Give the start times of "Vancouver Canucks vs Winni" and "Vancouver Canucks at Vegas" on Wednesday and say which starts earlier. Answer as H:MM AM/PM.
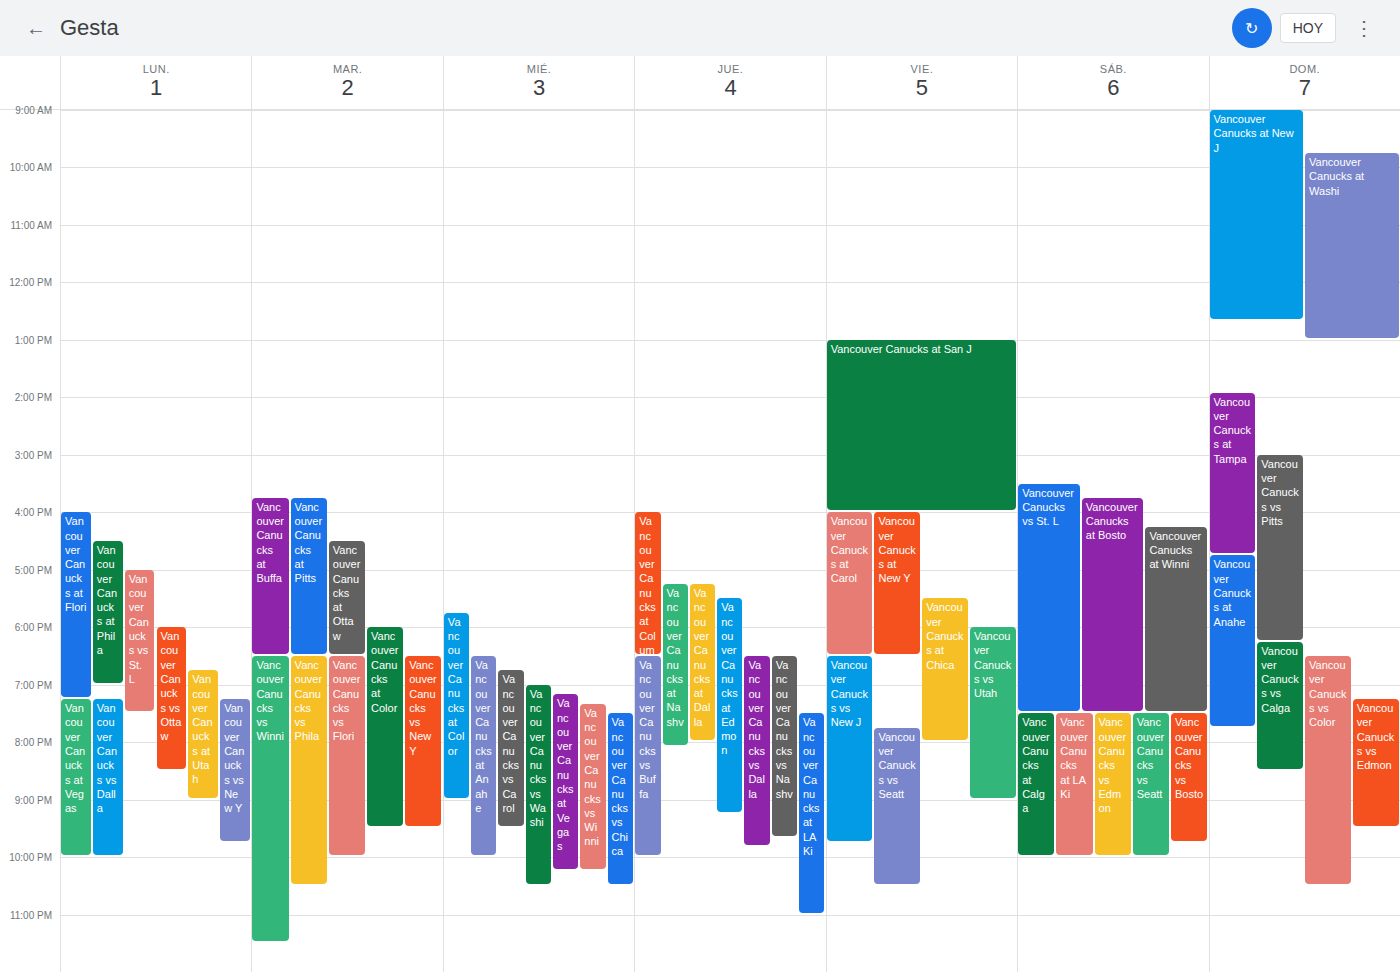
"Vancouver Canucks at Vegas" 7:10 PM; "Vancouver Canucks vs Winni" 7:20 PM.